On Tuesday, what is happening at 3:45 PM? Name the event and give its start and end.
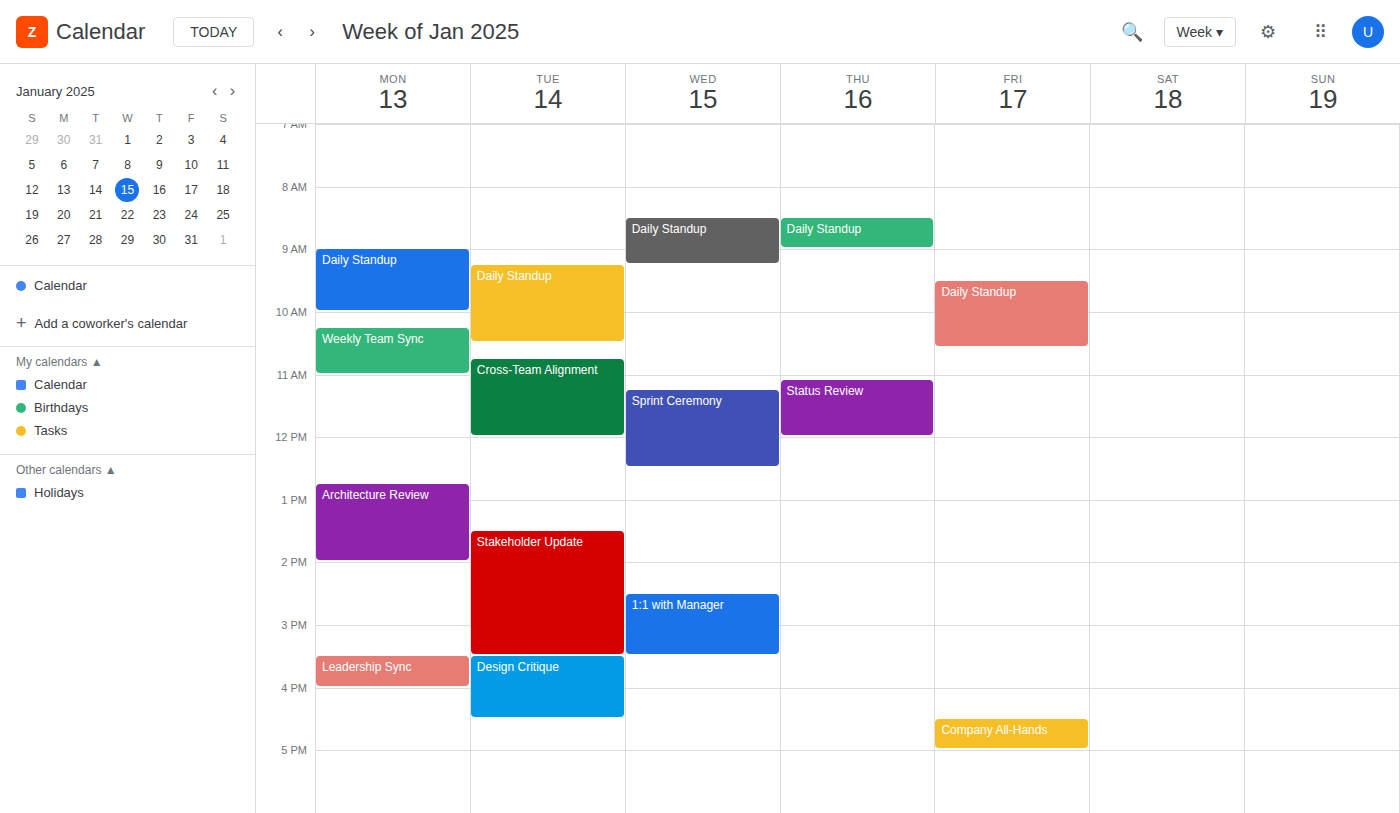
"Design Critique", 3:30 PM to 4:30 PM